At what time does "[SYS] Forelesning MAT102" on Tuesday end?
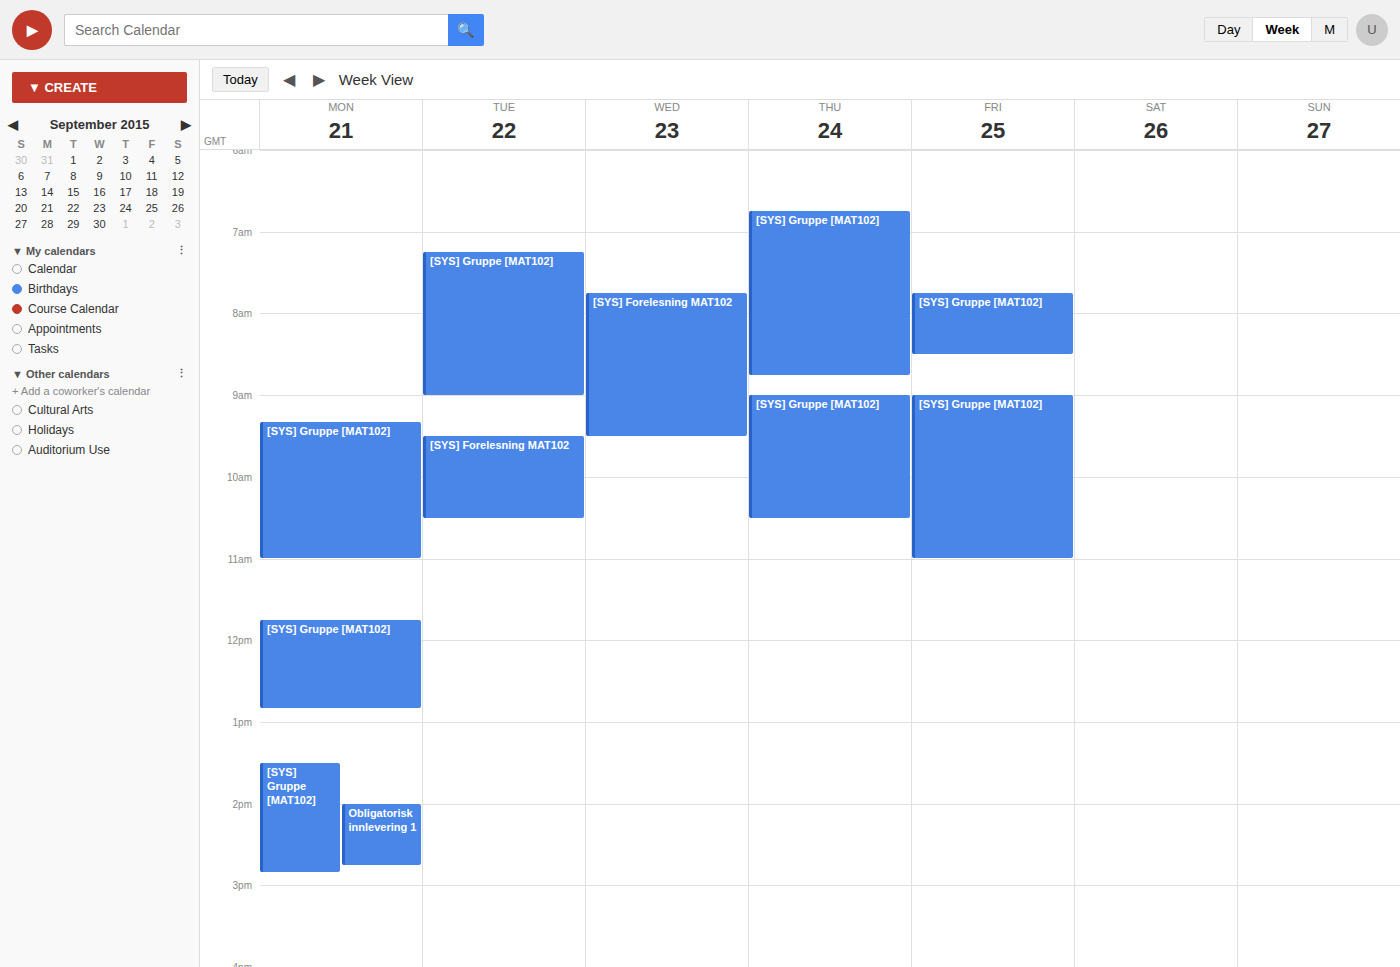
10:30 AM